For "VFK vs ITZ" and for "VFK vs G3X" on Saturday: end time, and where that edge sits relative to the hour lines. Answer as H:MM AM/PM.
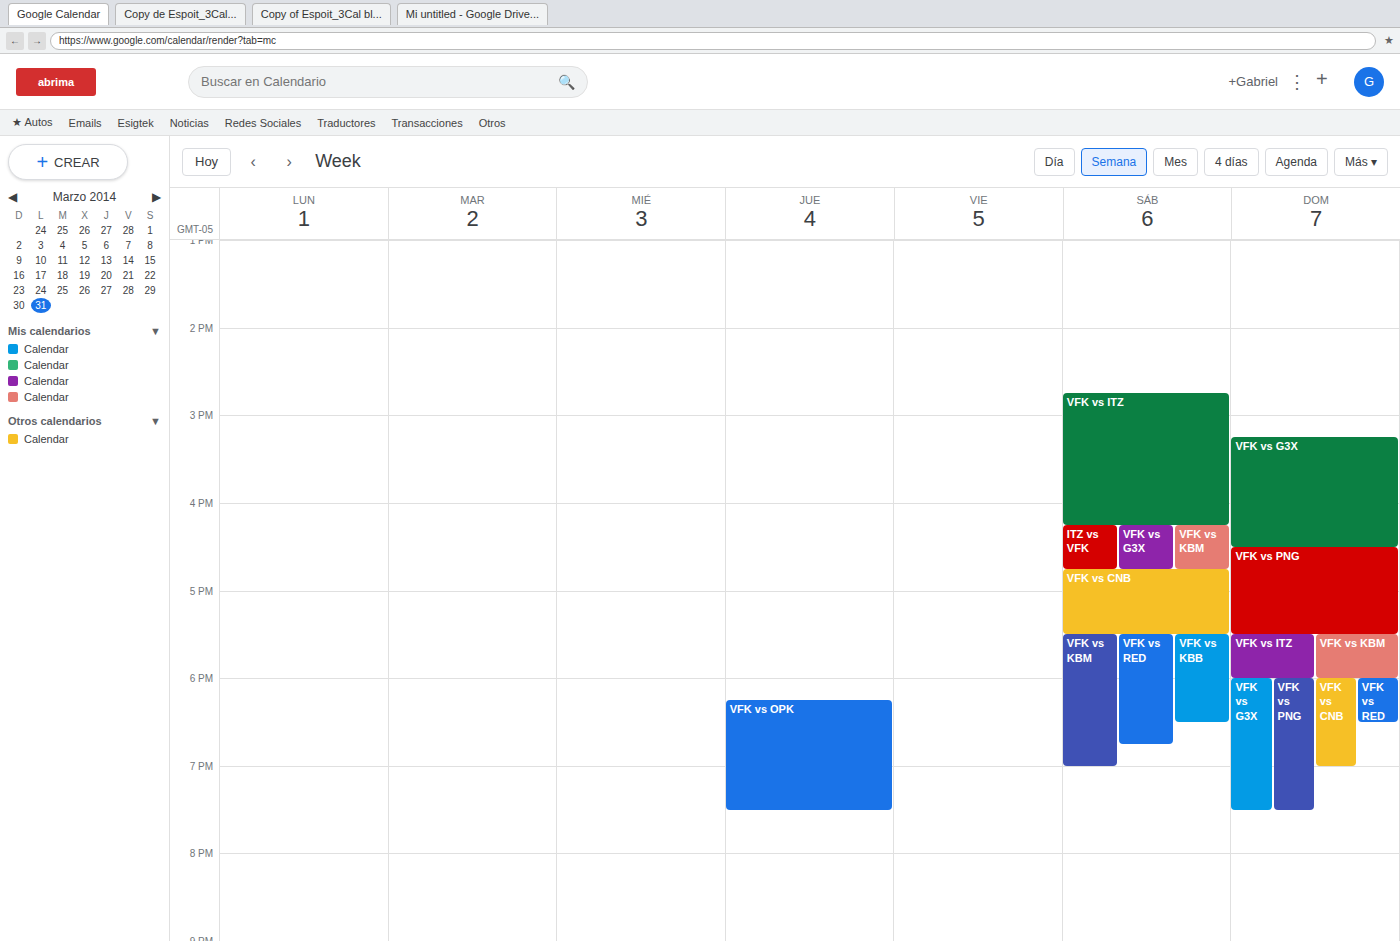
"VFK vs ITZ": 4:15 PM, neither: a quarter of the way from the 4 PM line to the 5 PM line. "VFK vs G3X": 4:45 PM, neither: three quarters of the way from the 4 PM line to the 5 PM line.